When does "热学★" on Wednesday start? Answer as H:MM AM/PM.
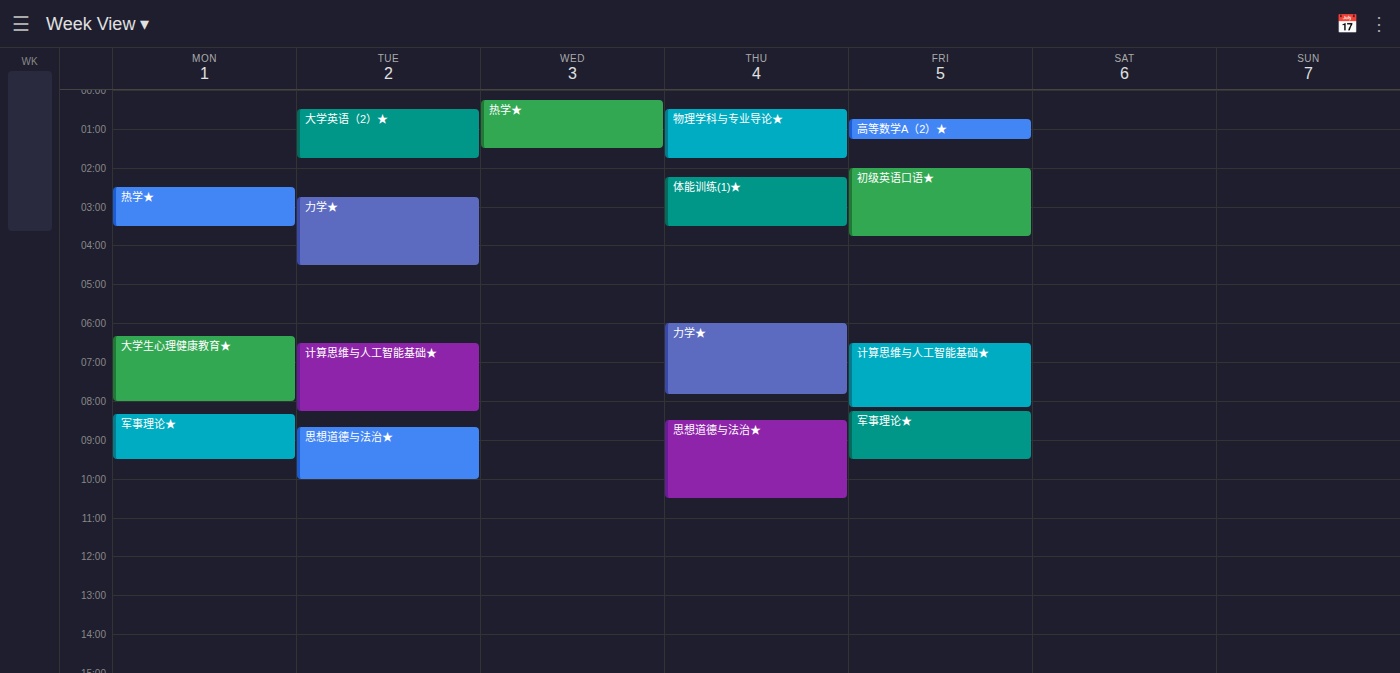
12:15 AM